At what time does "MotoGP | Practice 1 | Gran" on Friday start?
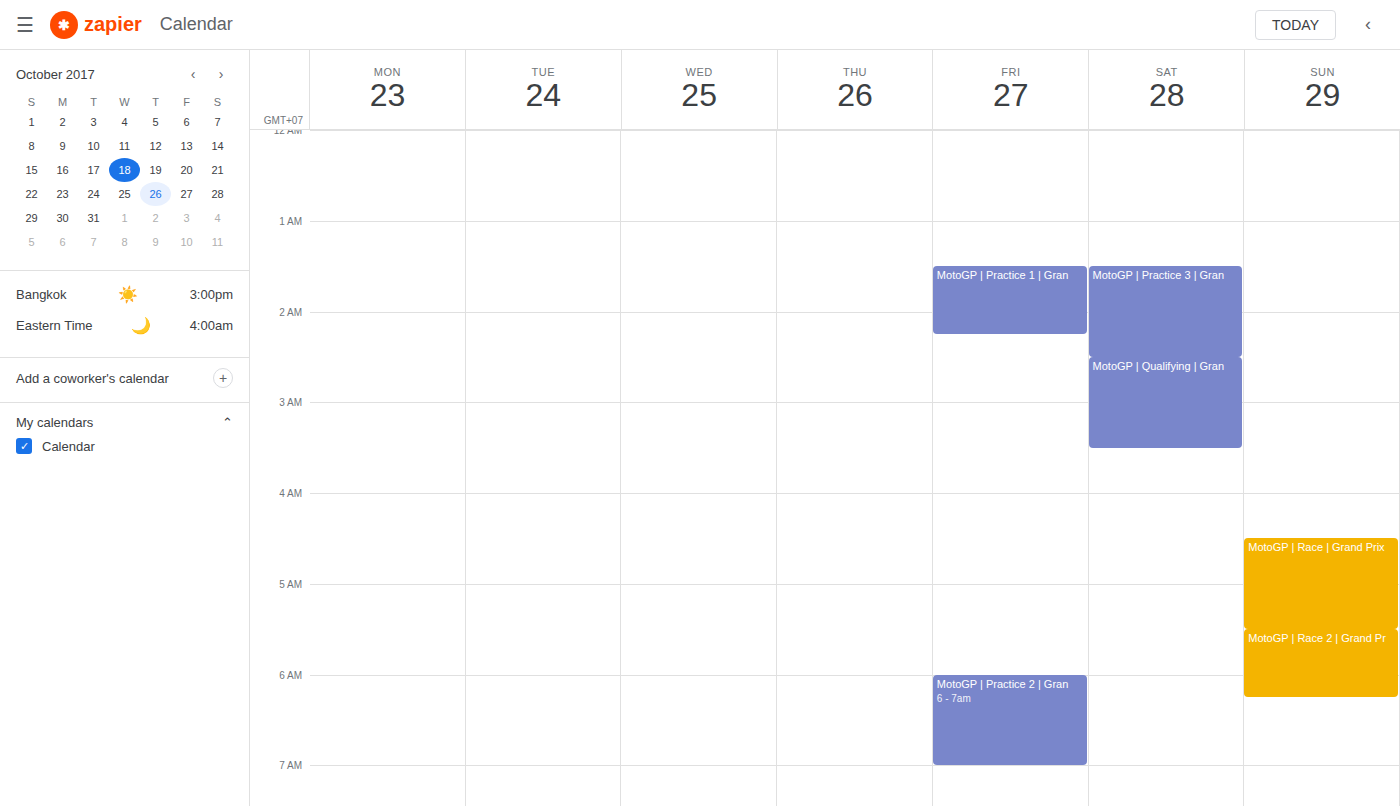
1:30 AM